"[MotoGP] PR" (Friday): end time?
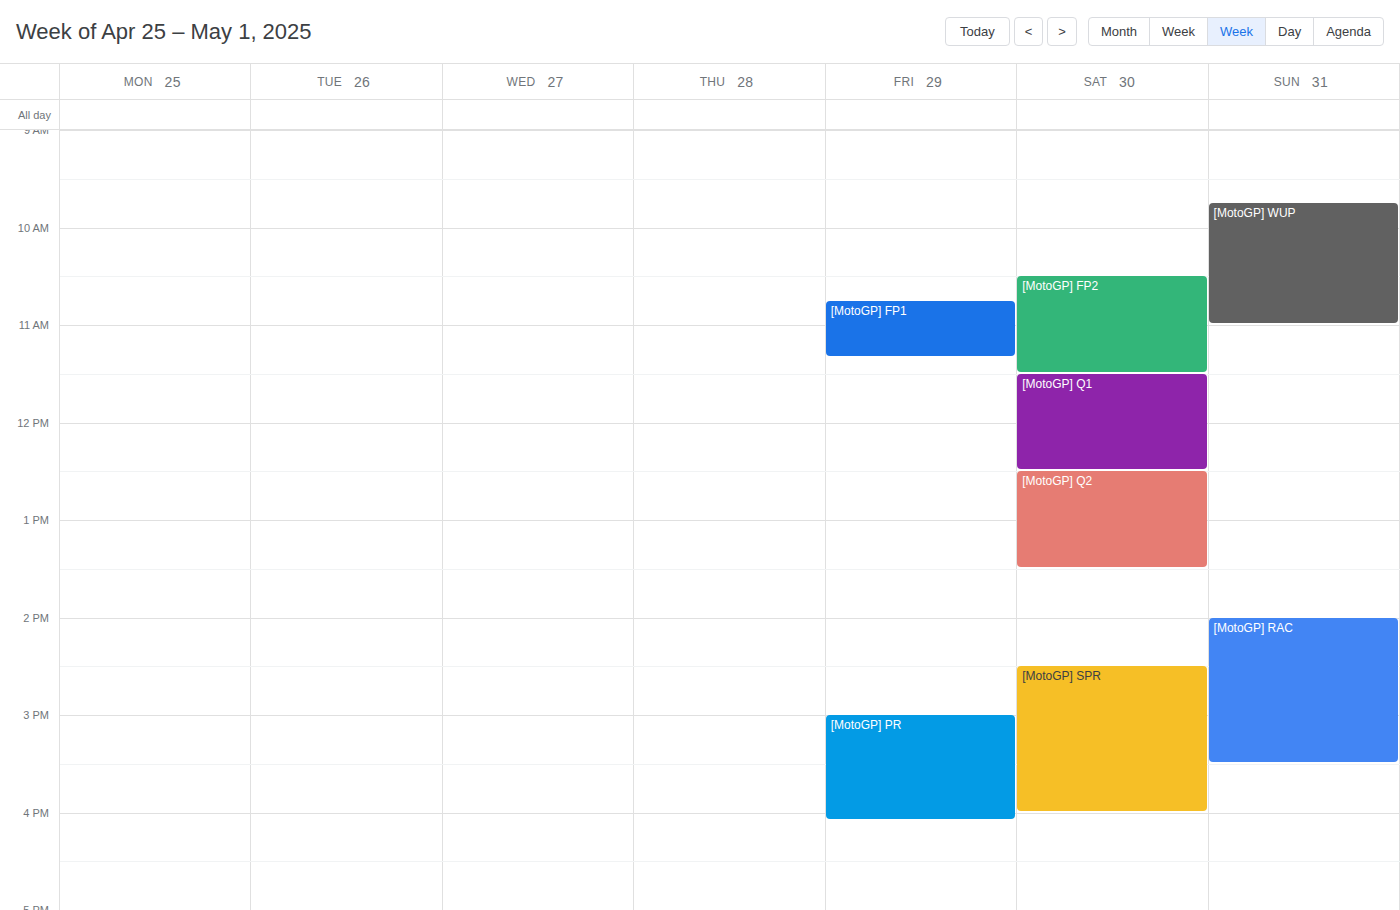
4:05 PM